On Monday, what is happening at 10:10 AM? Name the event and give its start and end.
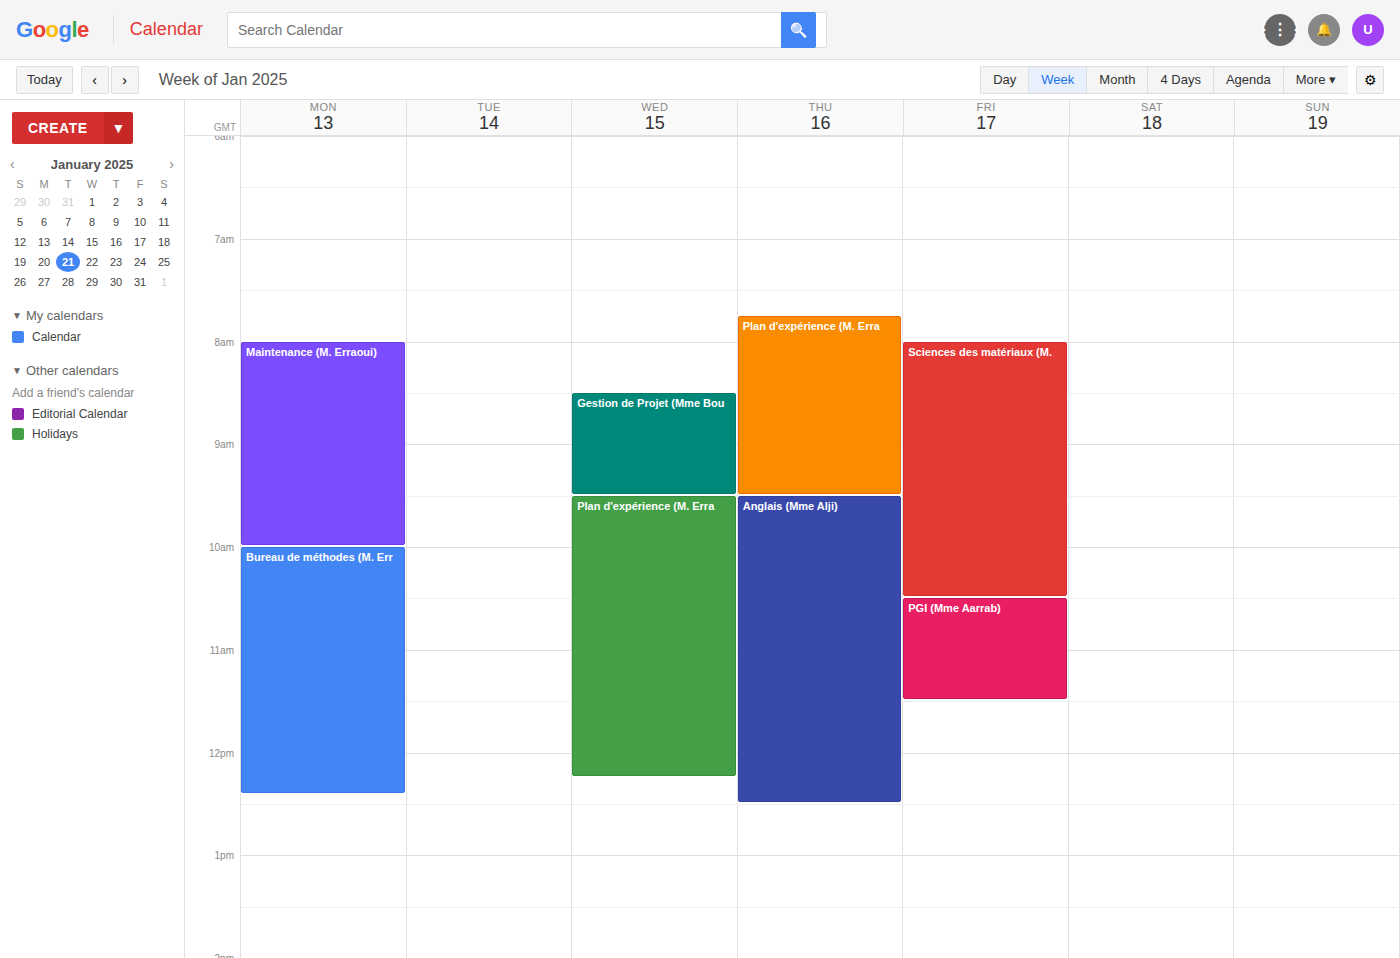
"Bureau de méthodes (M. Err", 10:00 AM to 12:25 PM